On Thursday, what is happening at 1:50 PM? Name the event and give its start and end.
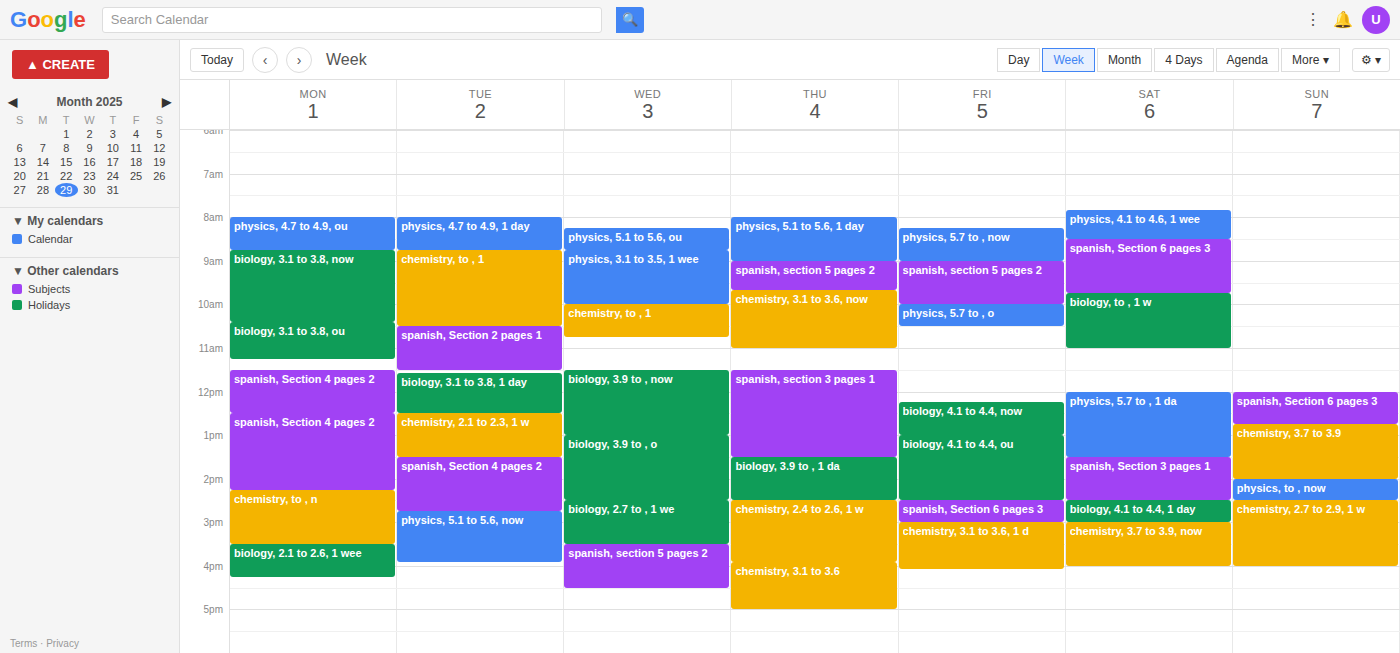
"biology, 3.9 to , 1 da", 1:30 PM to 2:30 PM